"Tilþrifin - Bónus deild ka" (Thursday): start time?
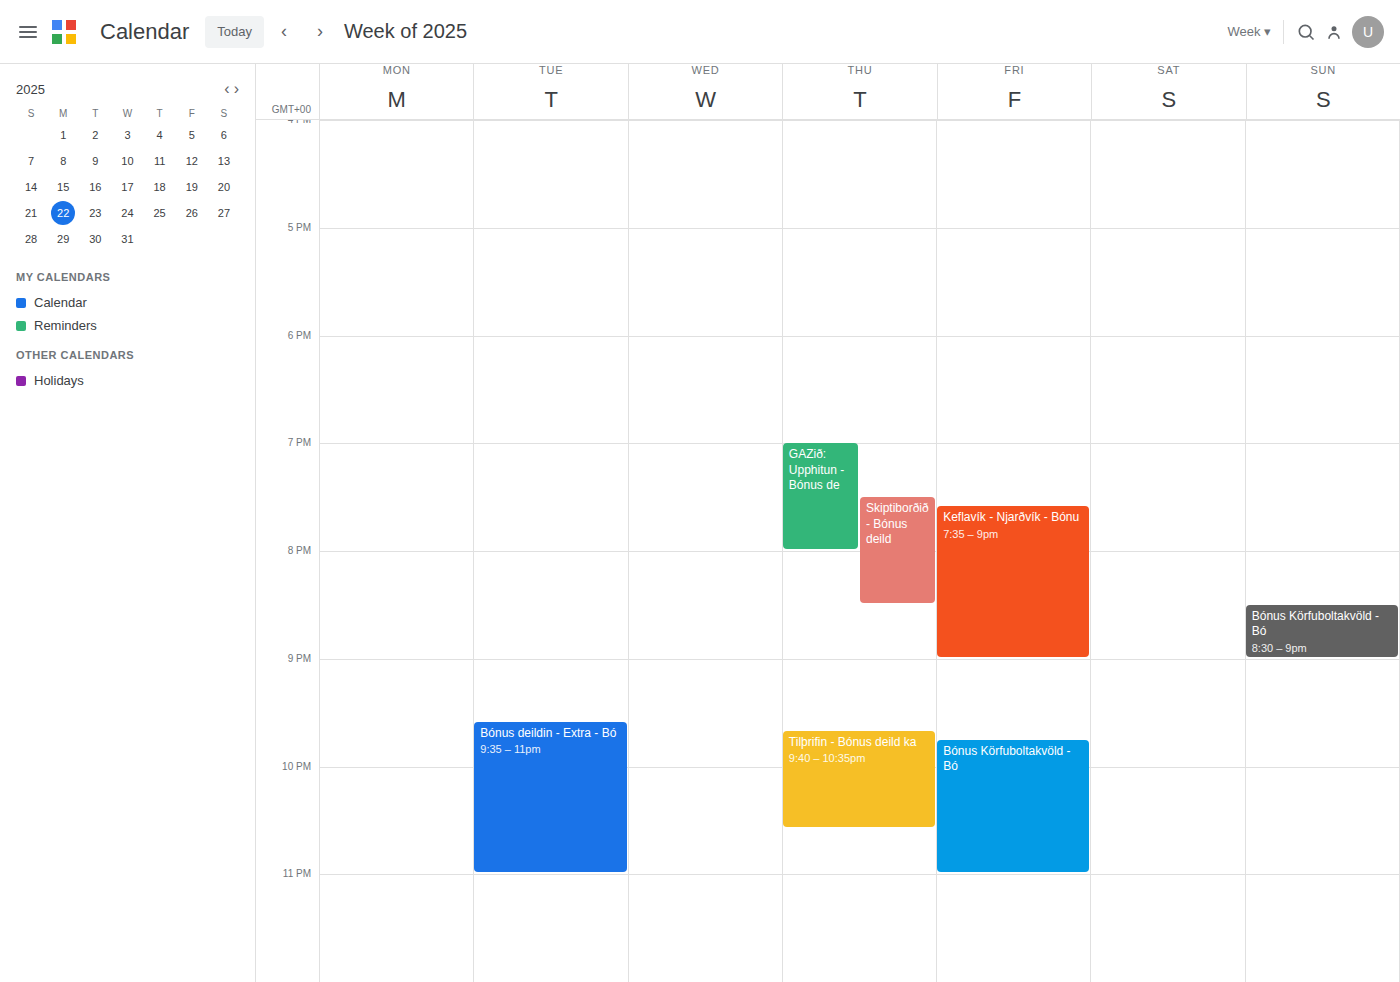
9:40 PM